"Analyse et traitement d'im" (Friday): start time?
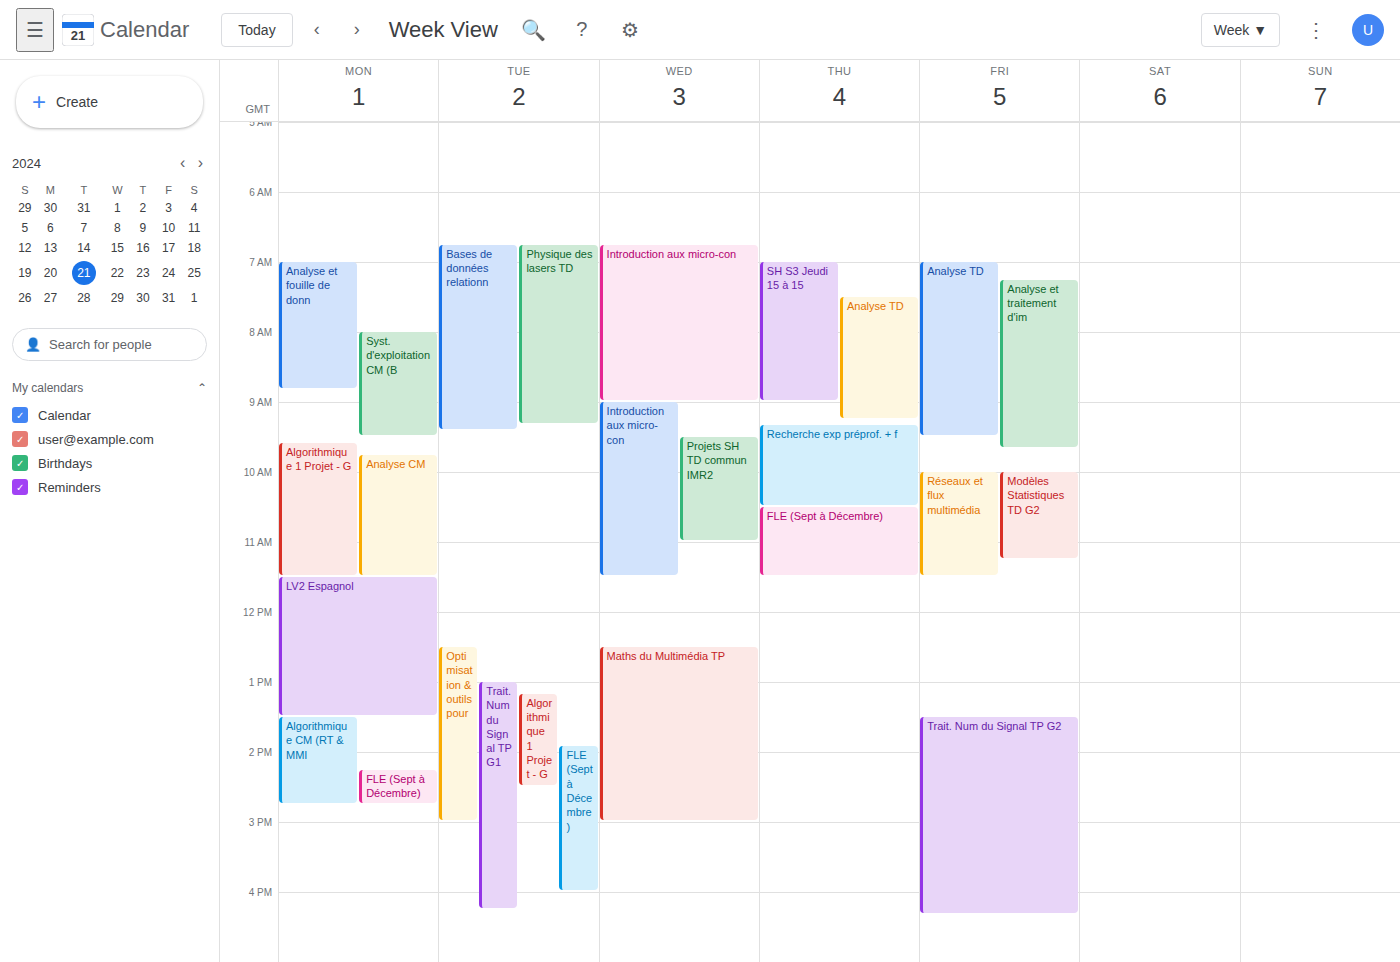
07:15